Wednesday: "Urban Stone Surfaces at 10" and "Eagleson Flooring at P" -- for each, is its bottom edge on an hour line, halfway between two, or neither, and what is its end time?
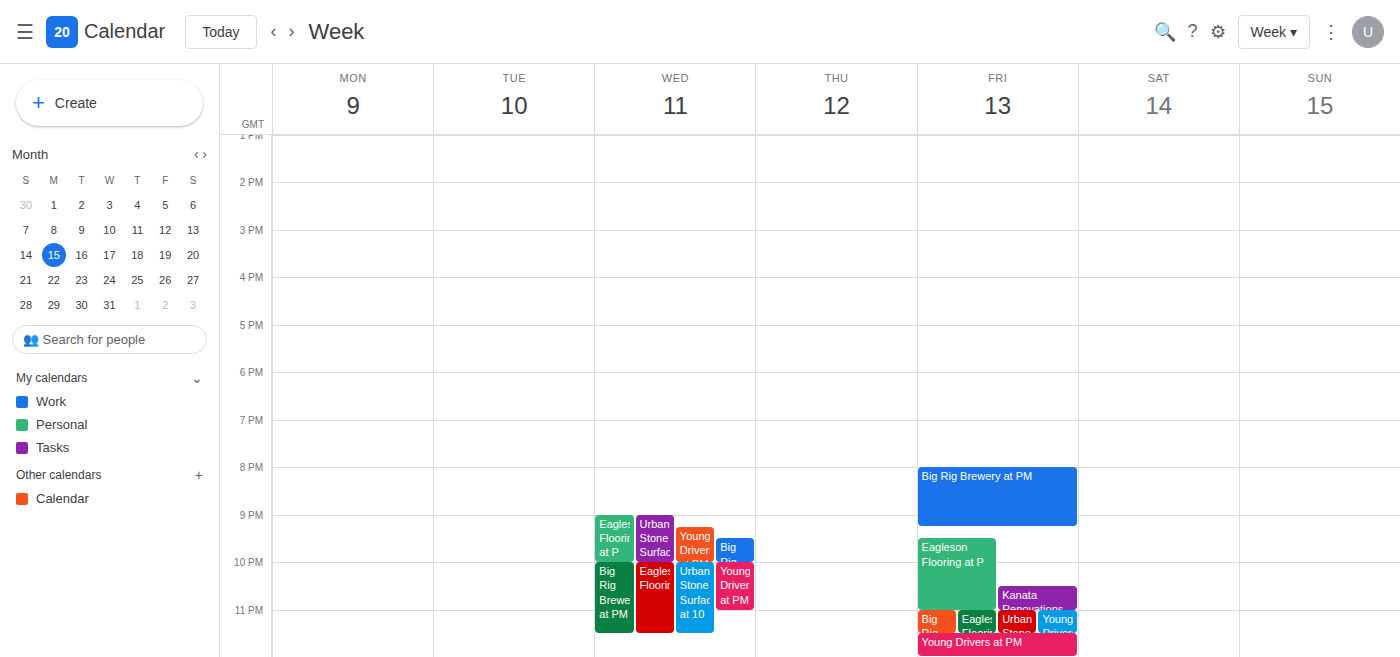
"Urban Stone Surfaces at 10": 11:30 PM, halfway between the 11 PM and 12 AM lines. "Eagleson Flooring at P": 10:00 PM, exactly on the 10 PM line.